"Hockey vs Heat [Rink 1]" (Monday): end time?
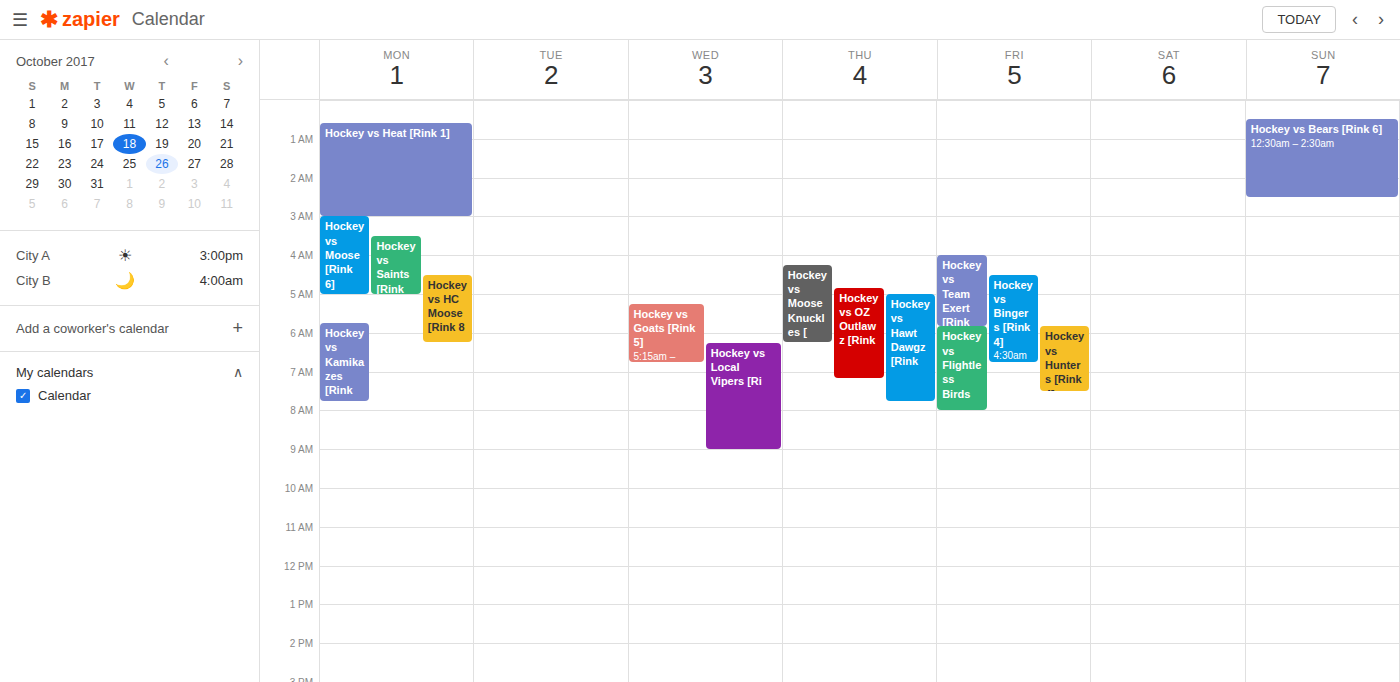
3:00 AM